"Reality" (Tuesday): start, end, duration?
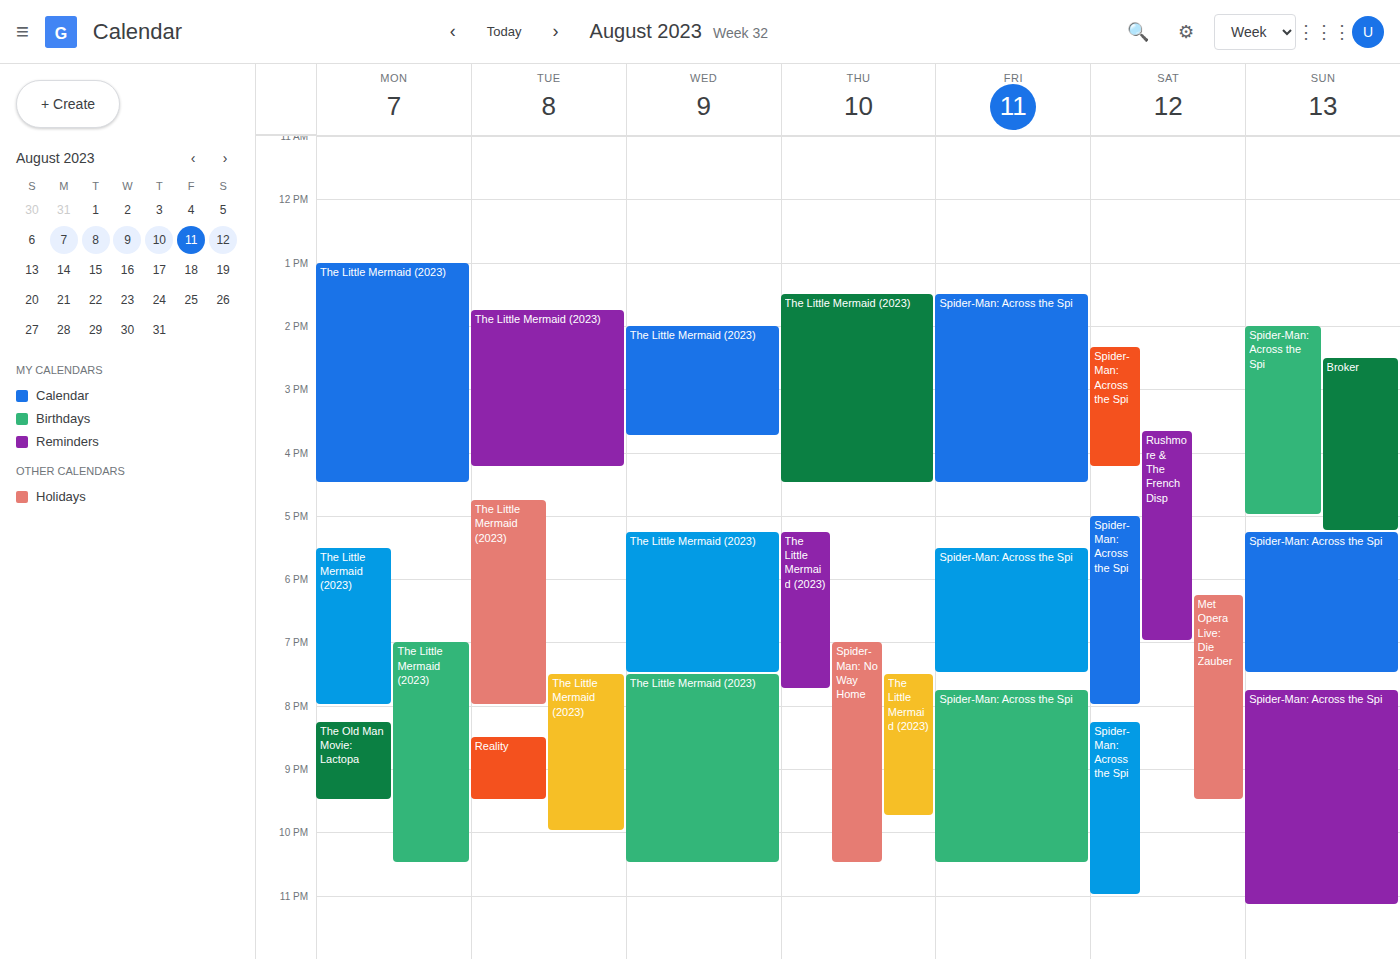
8:30 PM to 9:30 PM, 1 hour